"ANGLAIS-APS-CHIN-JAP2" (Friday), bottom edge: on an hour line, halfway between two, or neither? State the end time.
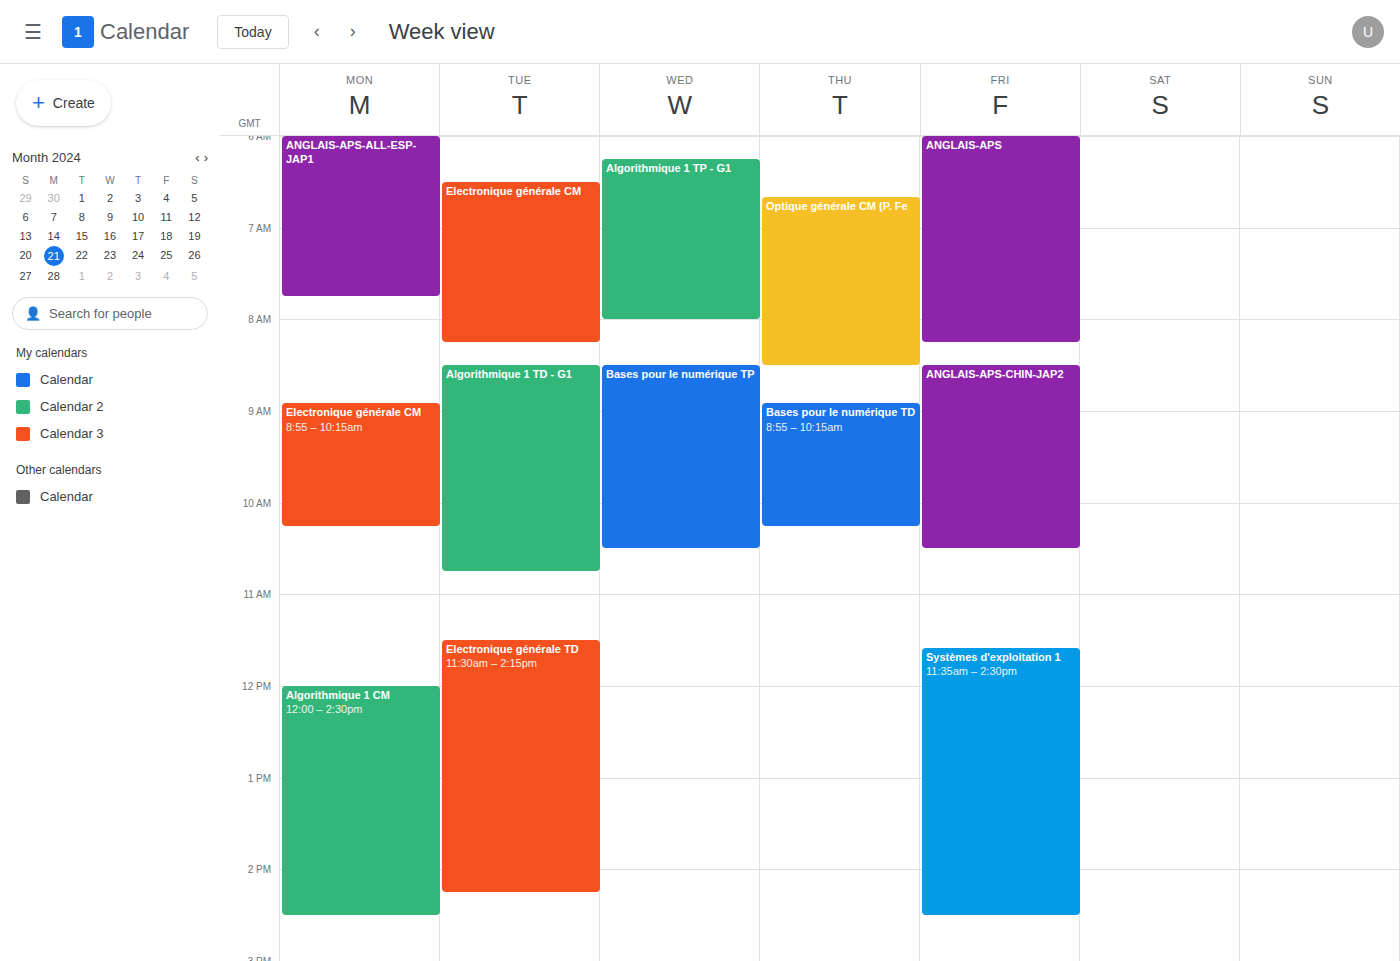
10:30 AM -- halfway between the 10 AM and 11 AM lines.